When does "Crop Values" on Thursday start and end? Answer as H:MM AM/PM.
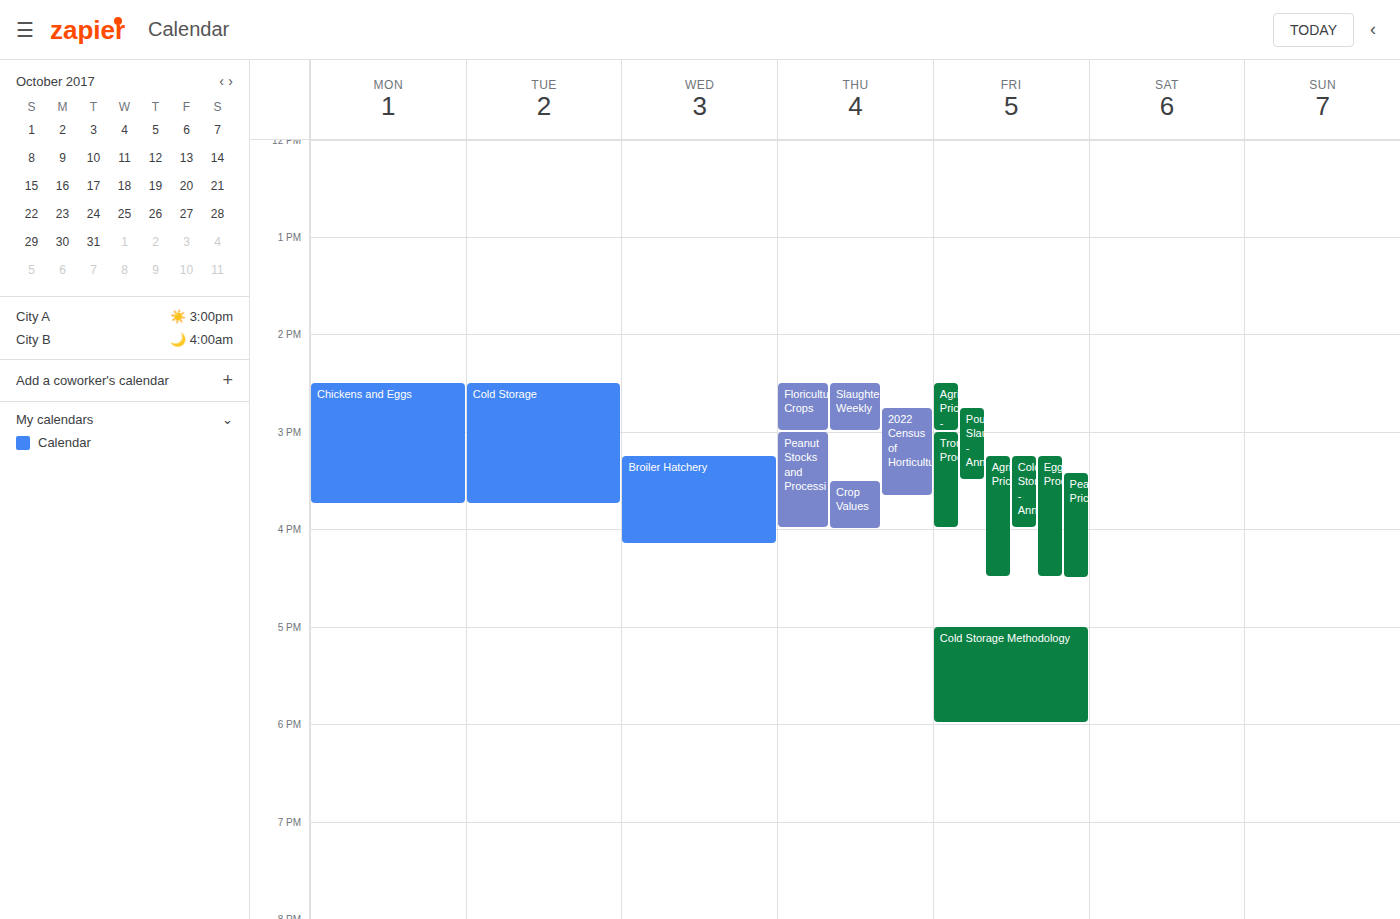
3:30 PM to 4:00 PM